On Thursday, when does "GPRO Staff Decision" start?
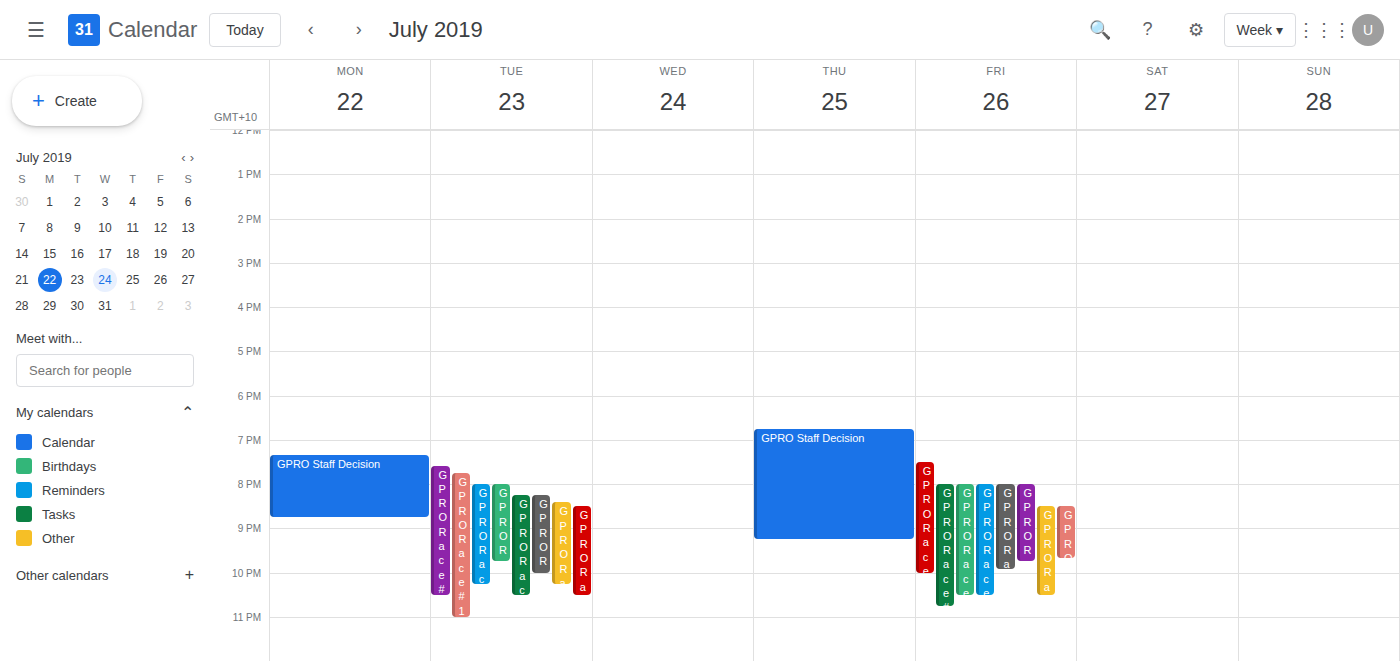
6:45 PM